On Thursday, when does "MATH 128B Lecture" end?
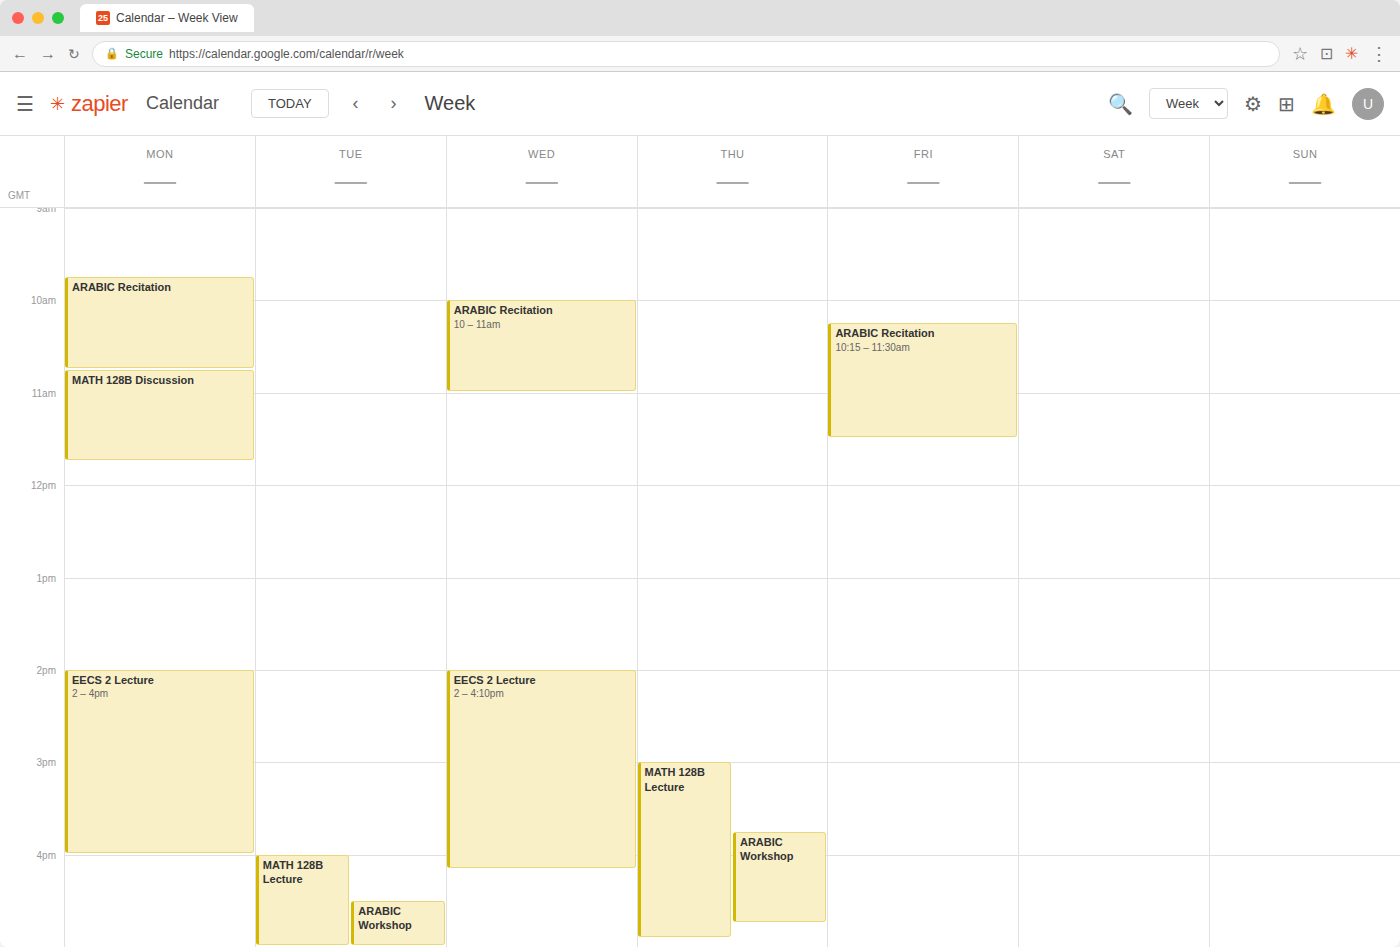
4:55 PM